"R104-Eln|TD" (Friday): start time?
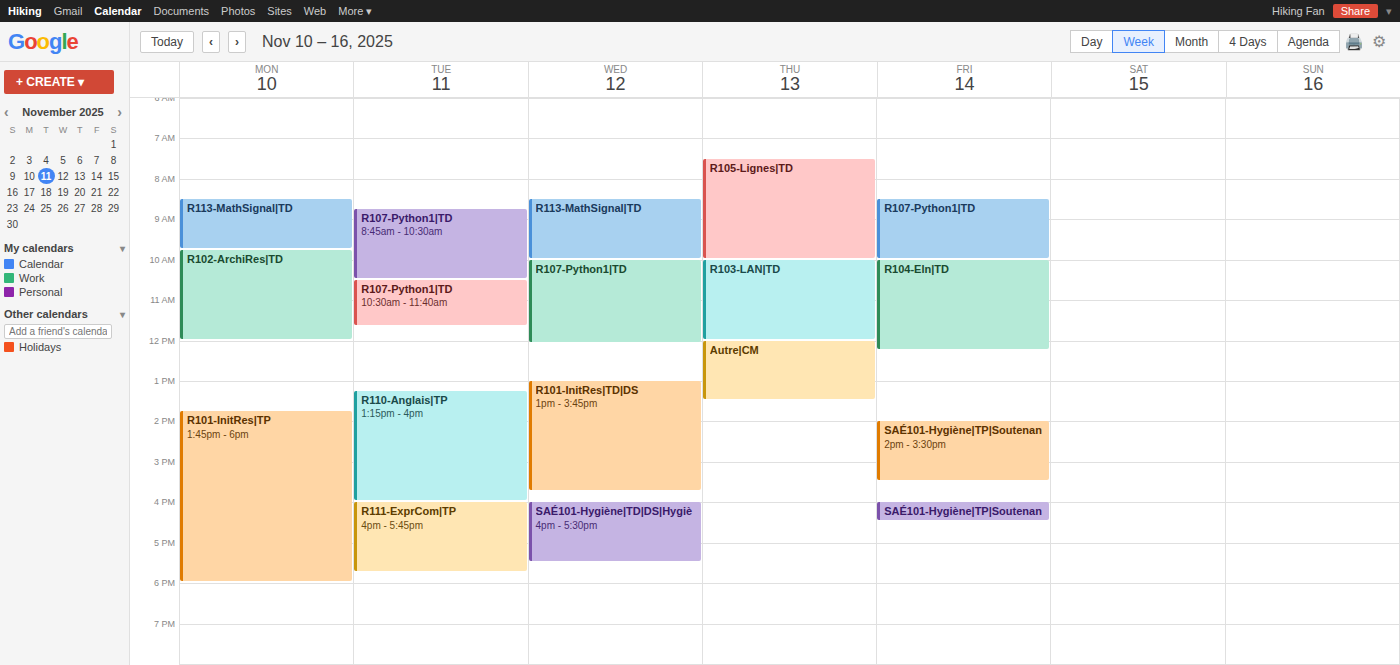
10:00 AM